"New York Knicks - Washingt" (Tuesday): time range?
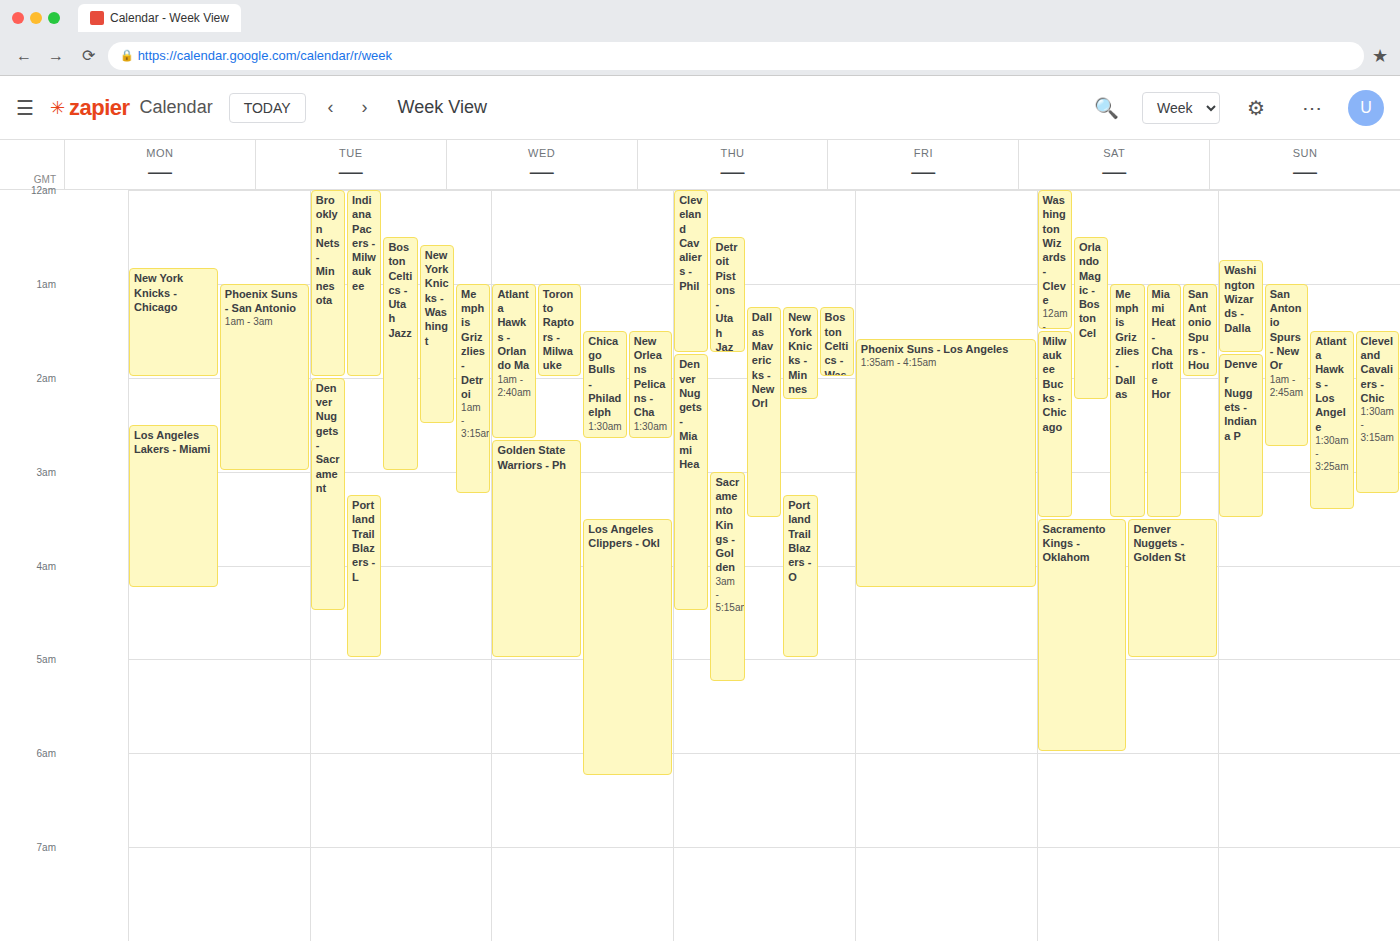
12:35 AM to 2:30 AM